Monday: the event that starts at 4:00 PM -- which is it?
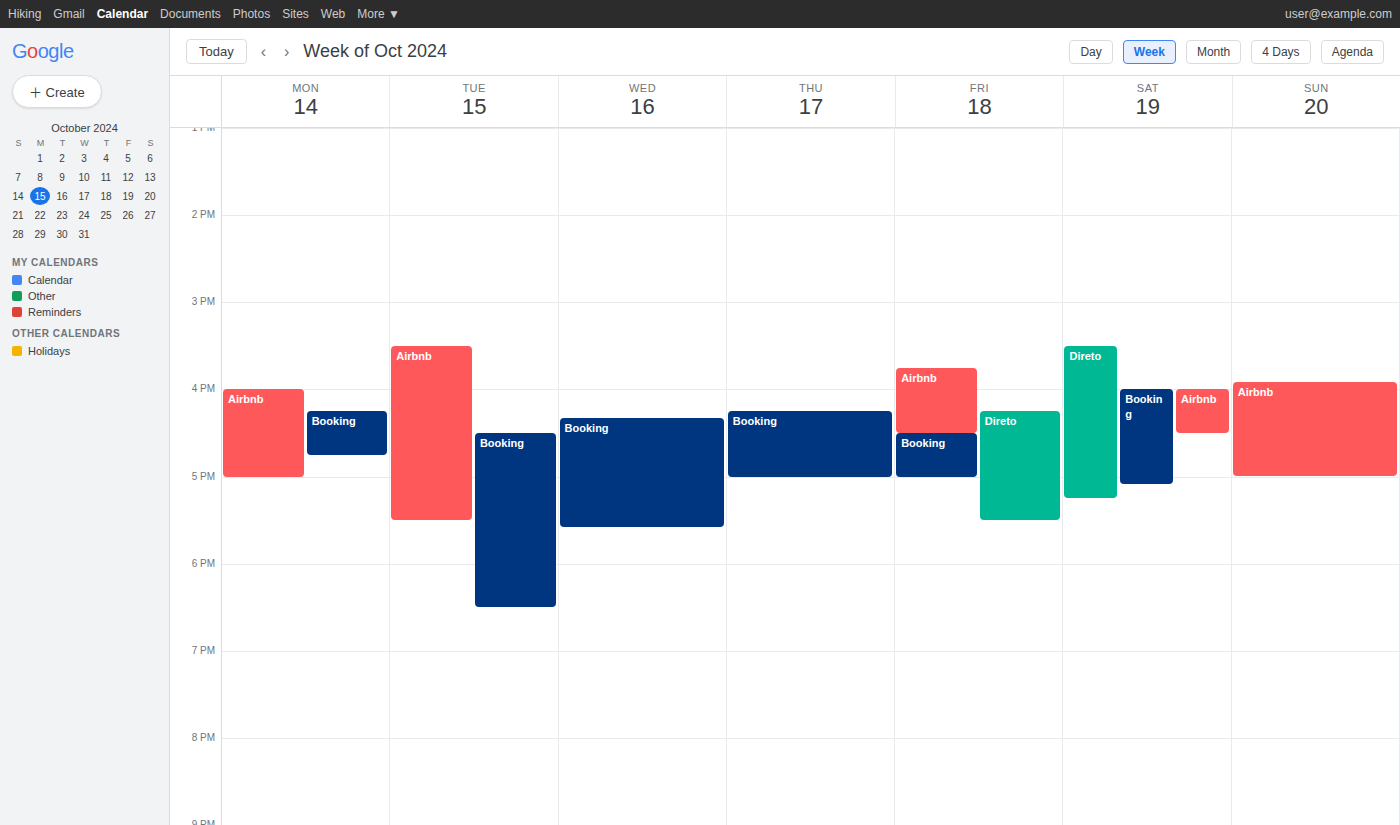
"Airbnb"